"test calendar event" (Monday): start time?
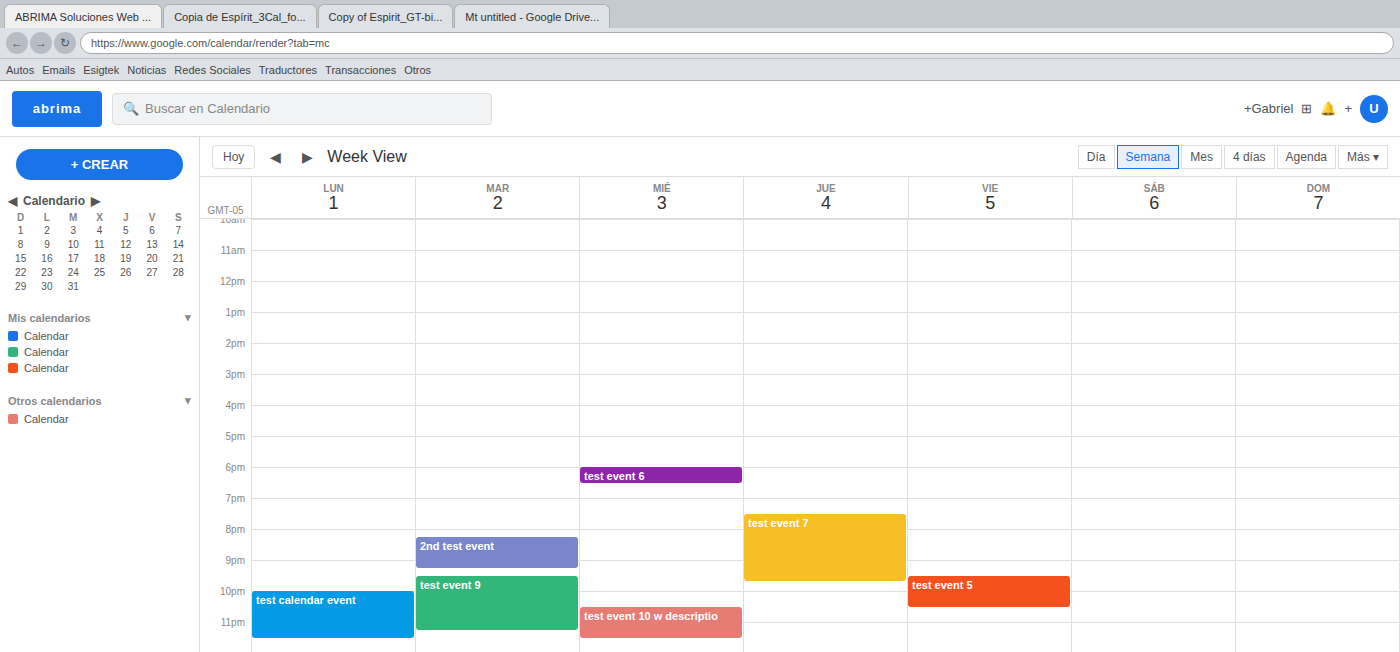
10:00 PM